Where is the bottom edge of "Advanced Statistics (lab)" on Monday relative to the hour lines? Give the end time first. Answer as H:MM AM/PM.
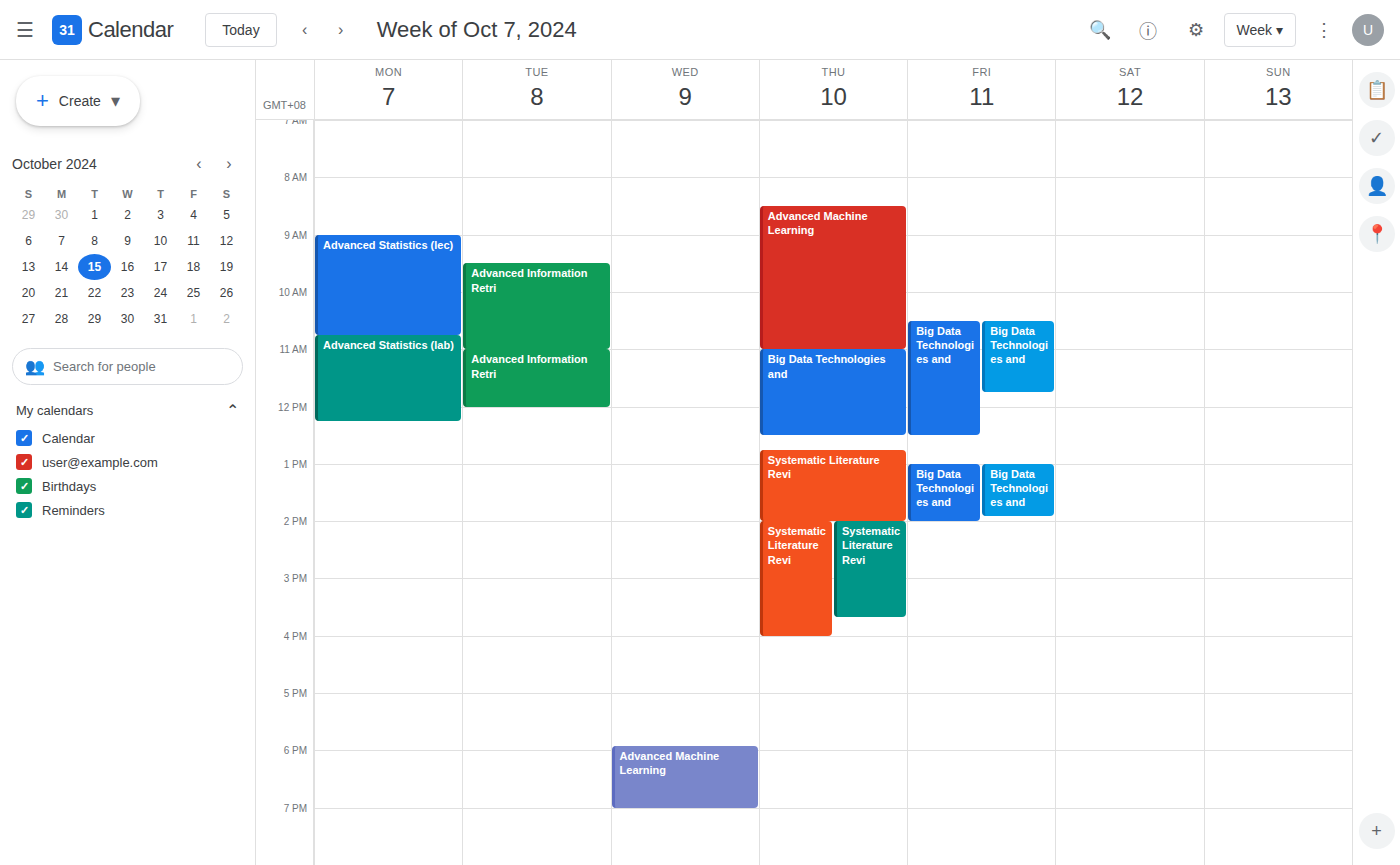
12:15 PM -- neither: a quarter of the way from the 12 PM line to the 1 PM line.